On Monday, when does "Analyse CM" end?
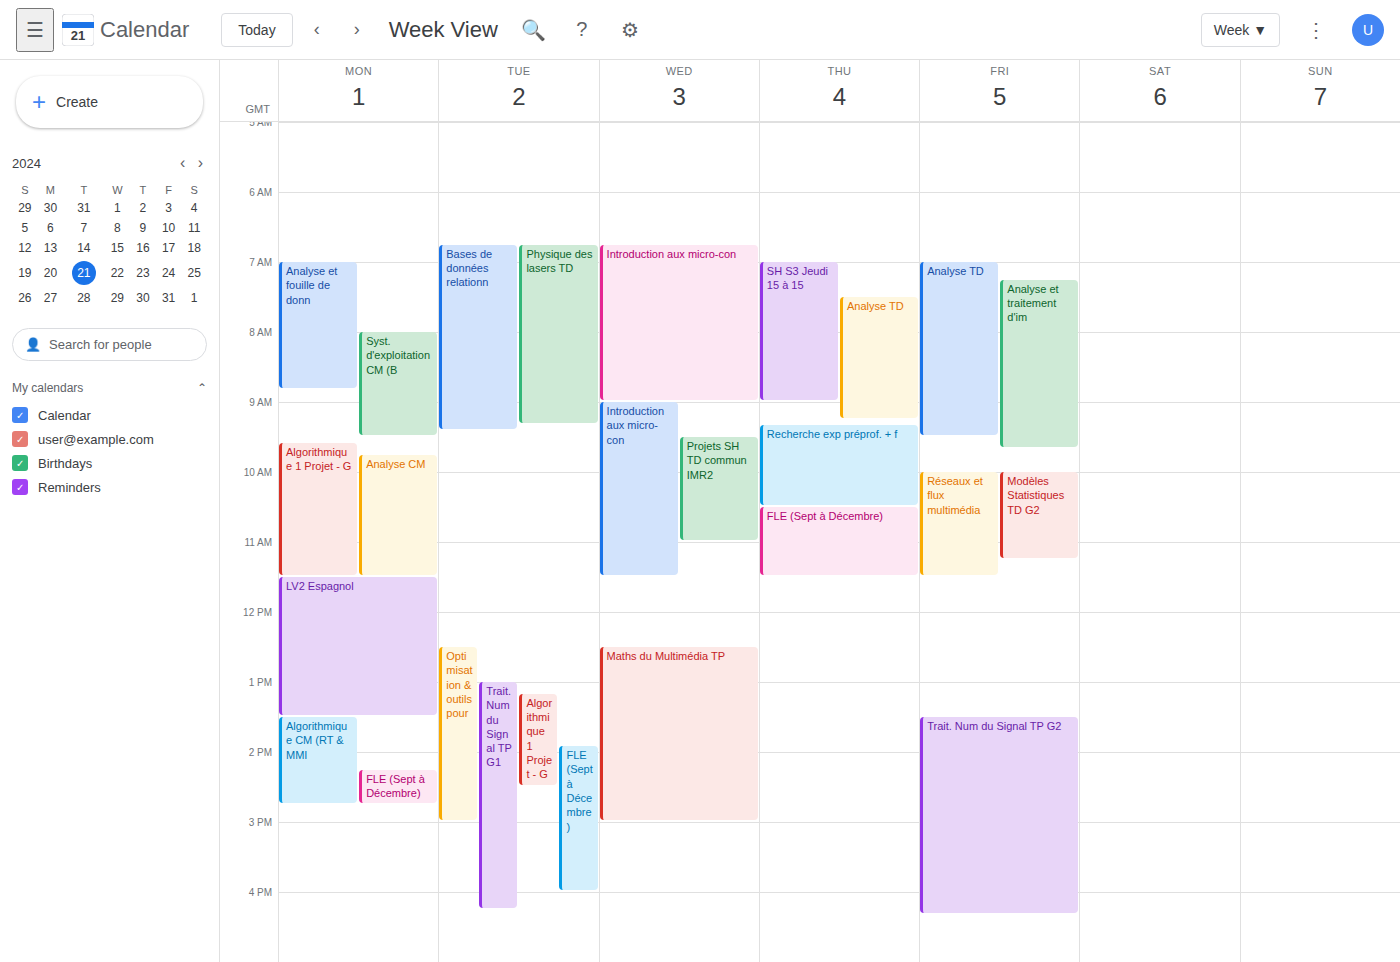
11:30